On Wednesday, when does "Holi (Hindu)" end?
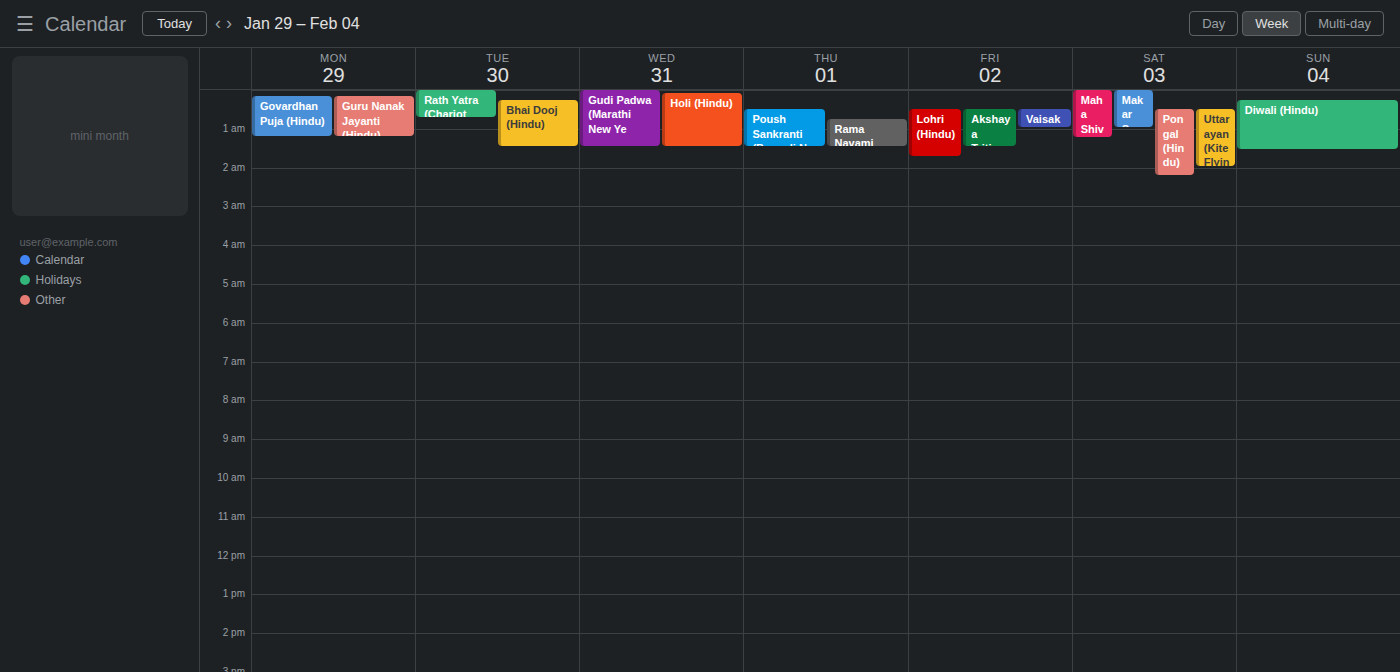
1:30 AM